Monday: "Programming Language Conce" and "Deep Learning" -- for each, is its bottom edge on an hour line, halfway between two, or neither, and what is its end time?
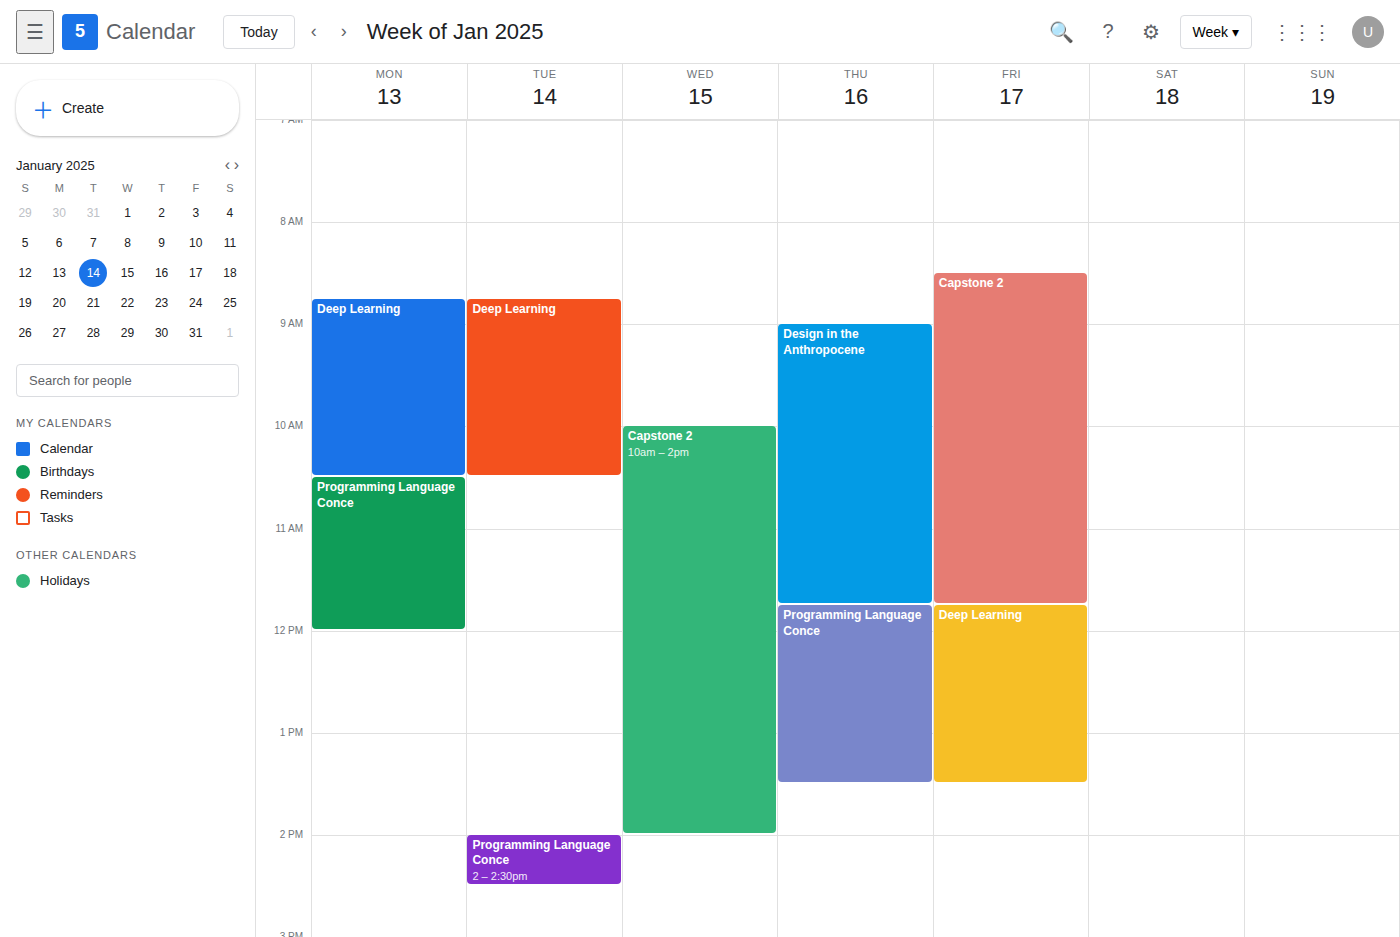
"Programming Language Conce": 12:00 PM, exactly on the 12 PM line. "Deep Learning": 10:30 AM, halfway between the 10 AM and 11 AM lines.